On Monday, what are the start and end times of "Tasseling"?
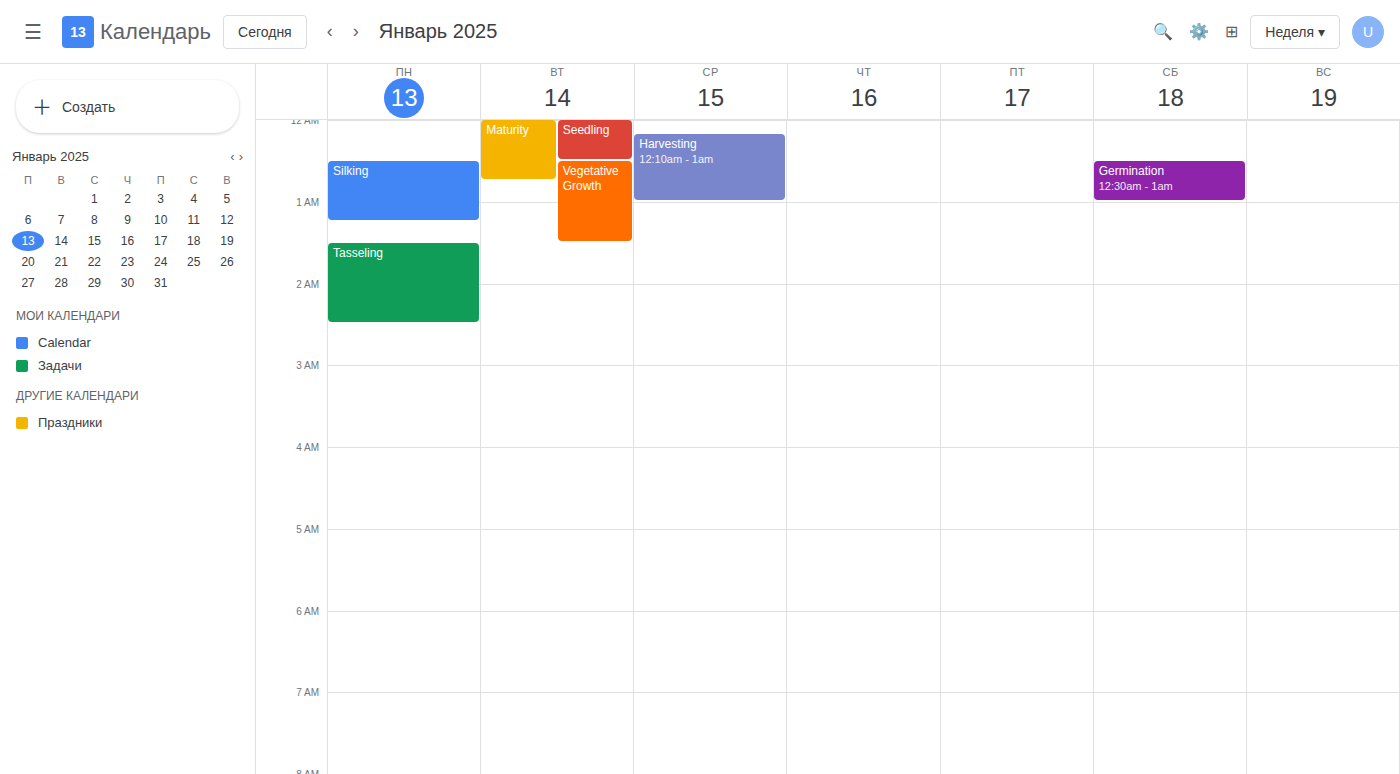
1:30 AM to 2:30 AM